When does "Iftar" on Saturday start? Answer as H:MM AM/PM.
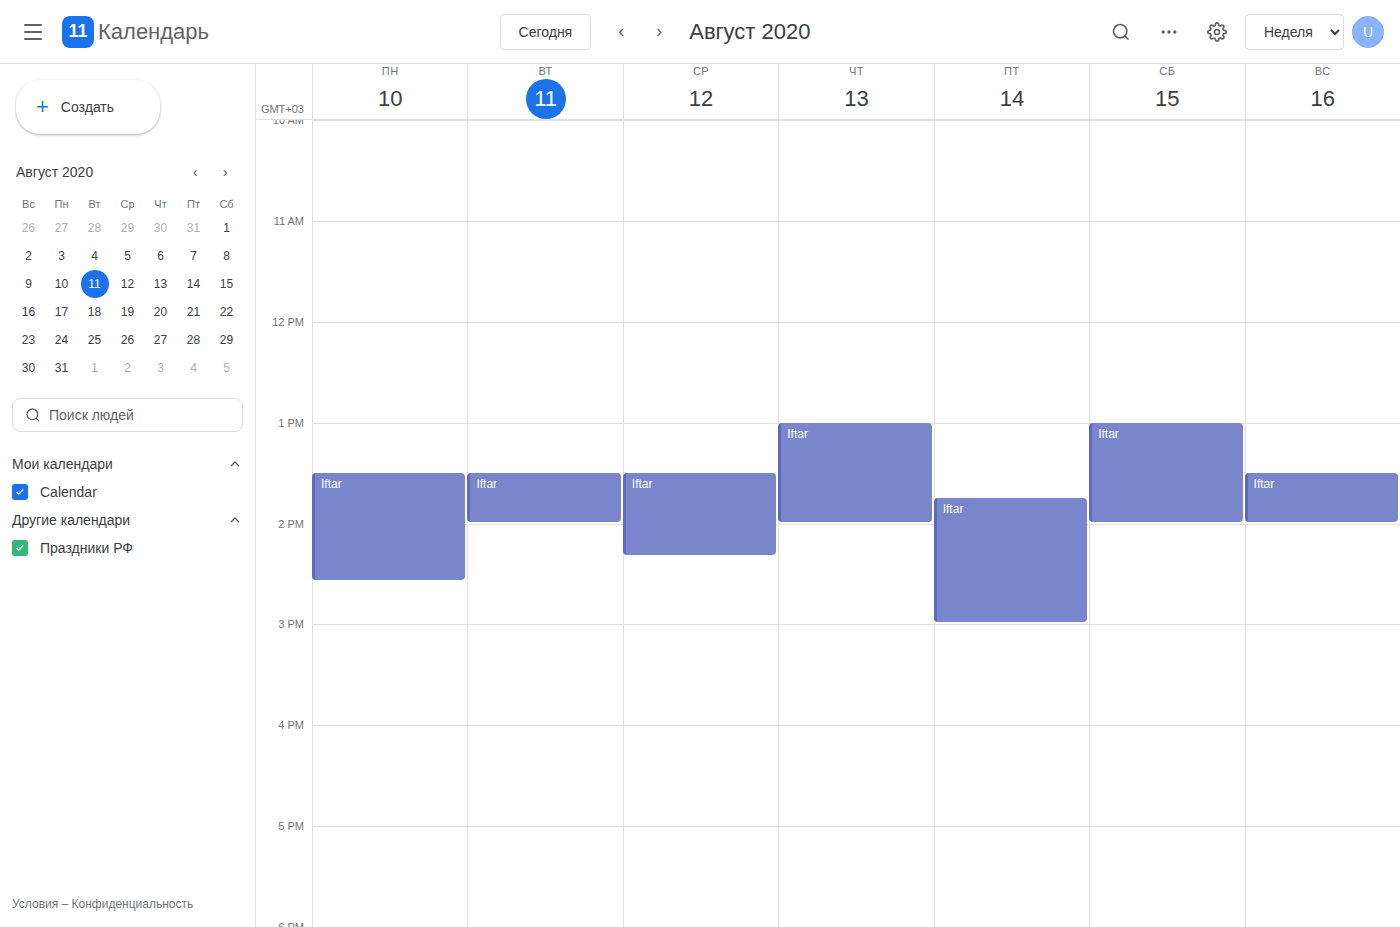
1:00 PM